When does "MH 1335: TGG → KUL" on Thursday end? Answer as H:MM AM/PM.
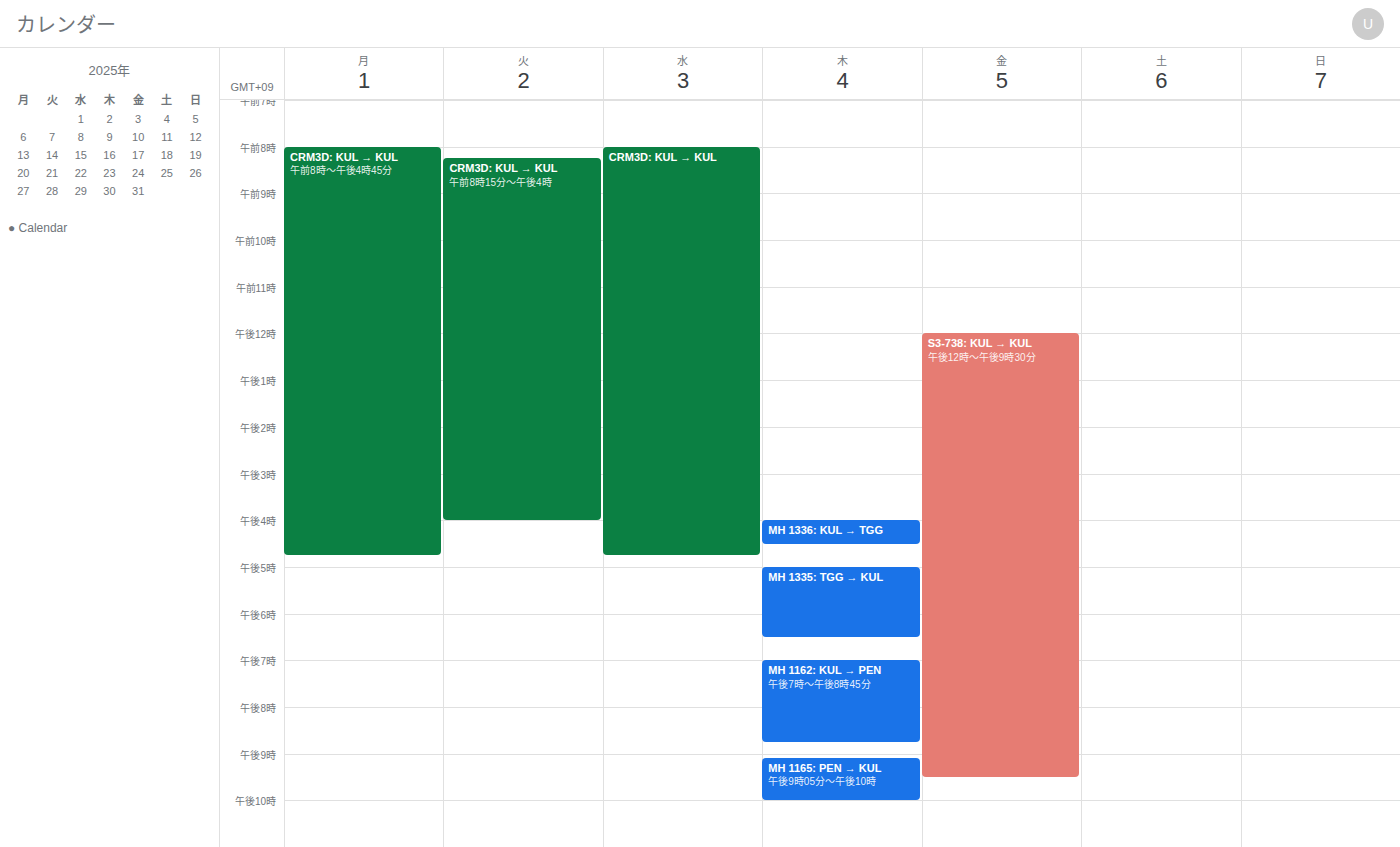
6:30 PM